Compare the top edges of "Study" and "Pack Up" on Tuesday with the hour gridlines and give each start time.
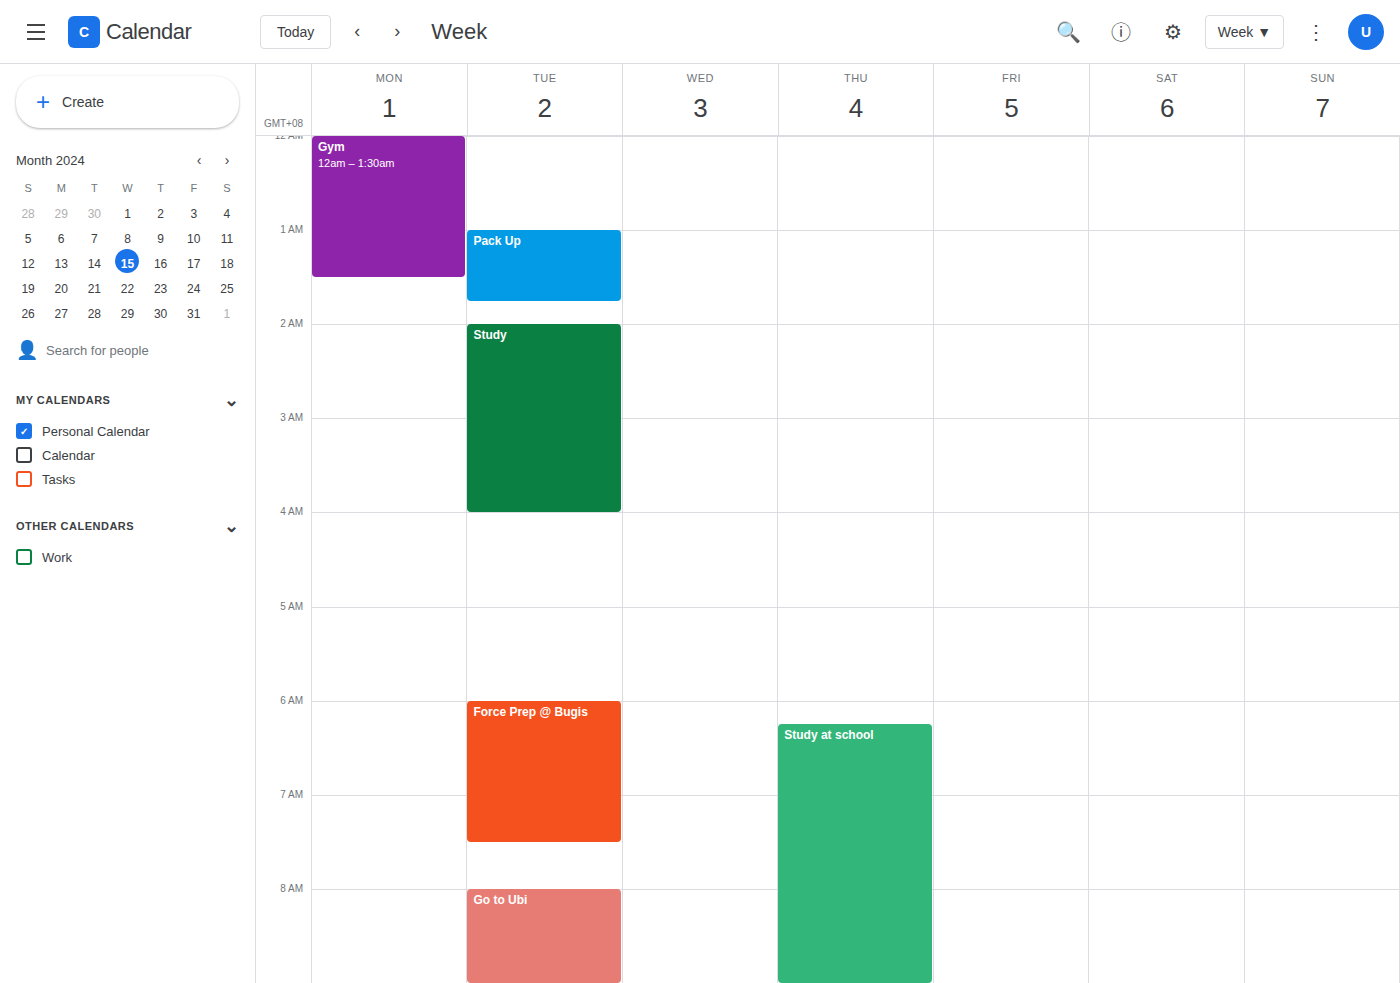
"Study": 2:00 AM, exactly on the 2 AM line. "Pack Up": 1:00 AM, exactly on the 1 AM line.